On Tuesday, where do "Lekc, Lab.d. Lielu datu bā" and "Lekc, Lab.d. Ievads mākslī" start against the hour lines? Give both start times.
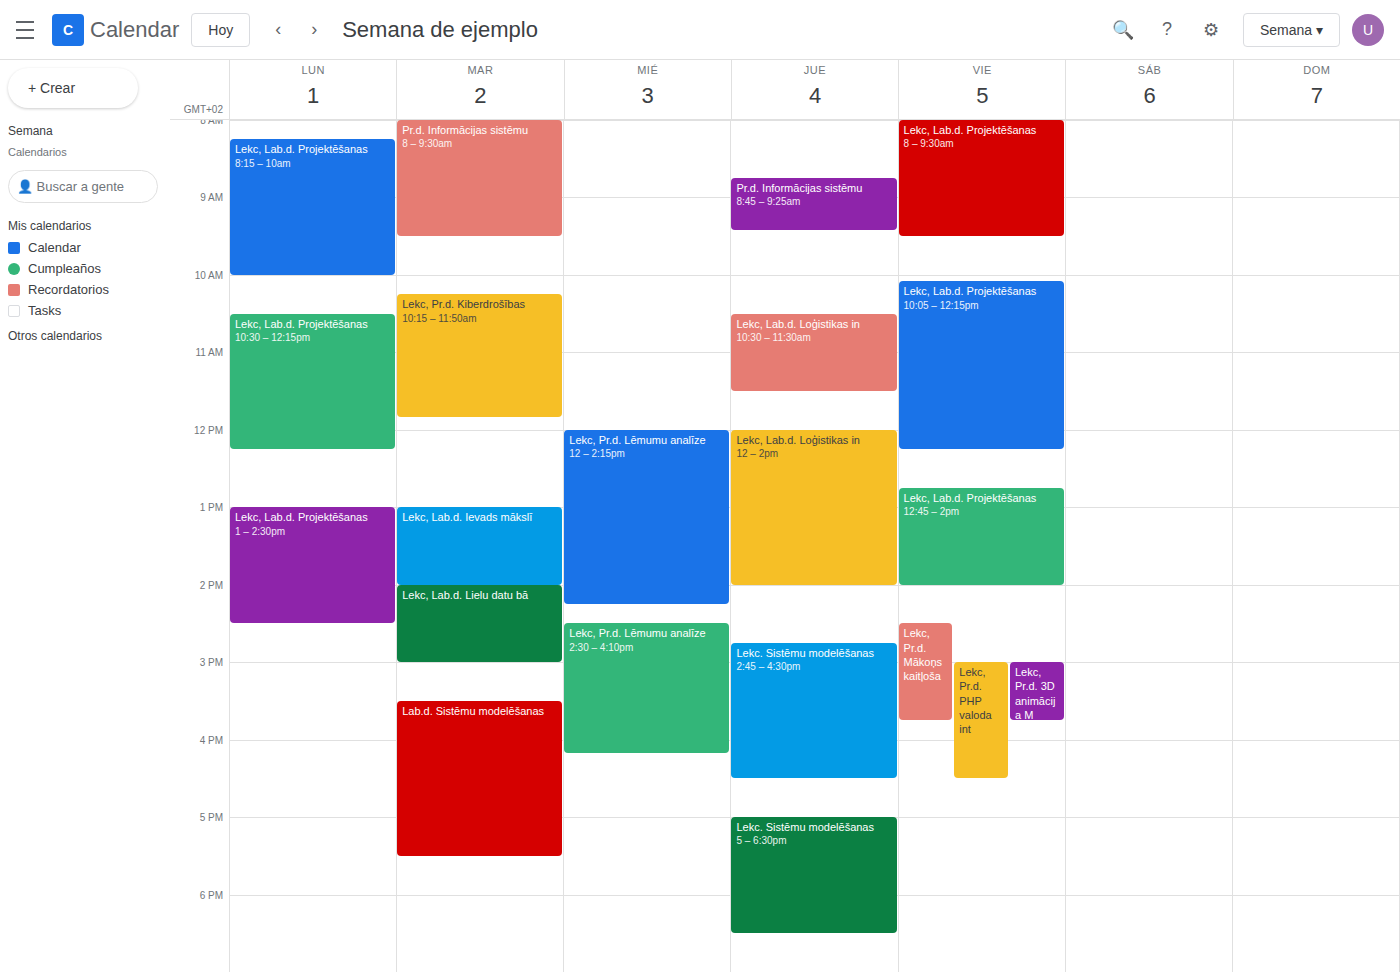
"Lekc, Lab.d. Lielu datu bā": 14:00, exactly on the 14:00 line. "Lekc, Lab.d. Ievads mākslī": 13:00, exactly on the 13:00 line.